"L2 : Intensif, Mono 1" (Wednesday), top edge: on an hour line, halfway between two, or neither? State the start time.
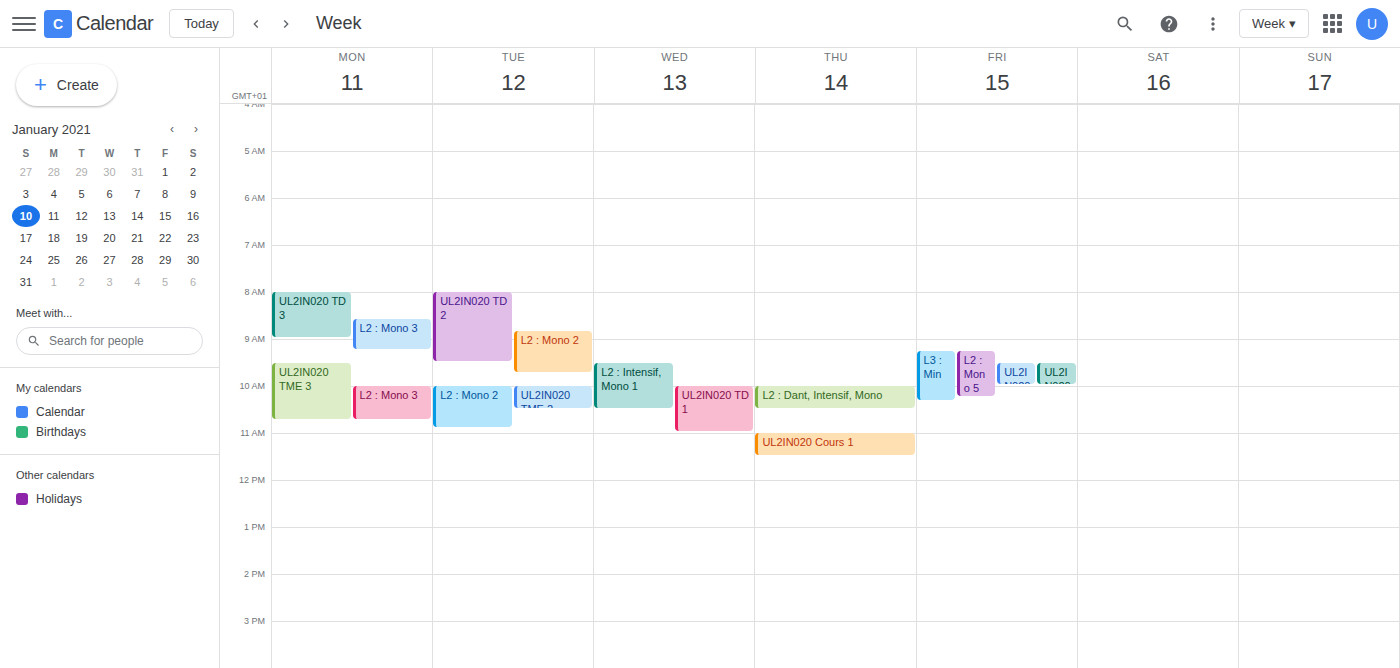
09:30 -- halfway between the 09:00 and 10:00 lines.